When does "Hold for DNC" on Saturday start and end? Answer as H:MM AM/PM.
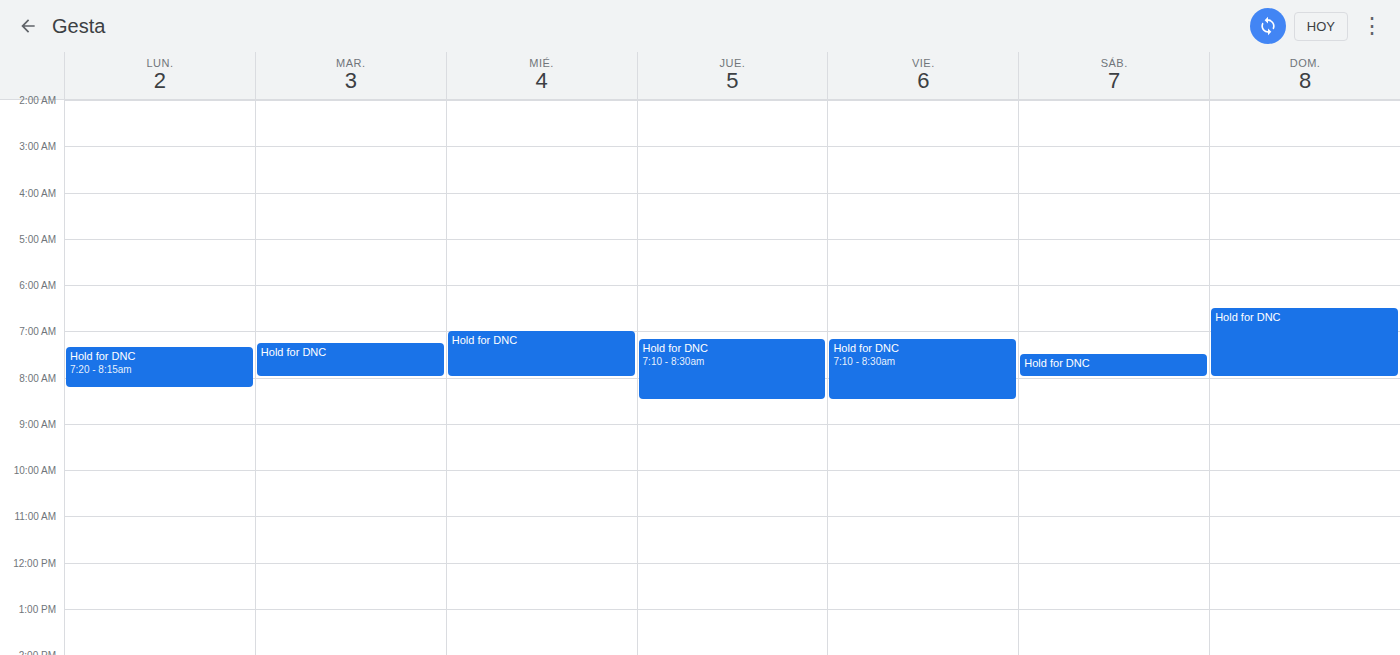
7:30 AM to 8:00 AM